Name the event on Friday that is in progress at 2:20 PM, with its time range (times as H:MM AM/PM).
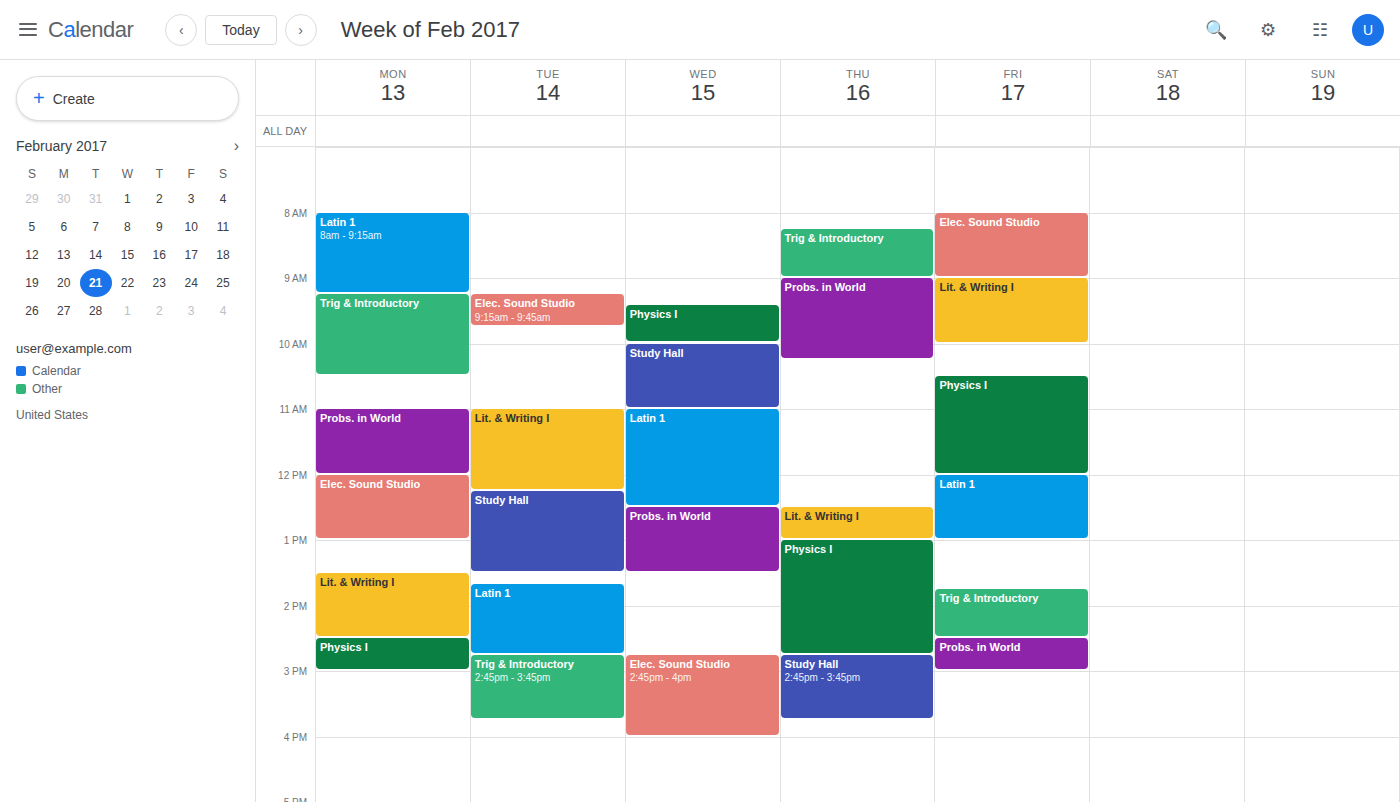
"Trig & Introductory", 1:45 PM to 2:30 PM